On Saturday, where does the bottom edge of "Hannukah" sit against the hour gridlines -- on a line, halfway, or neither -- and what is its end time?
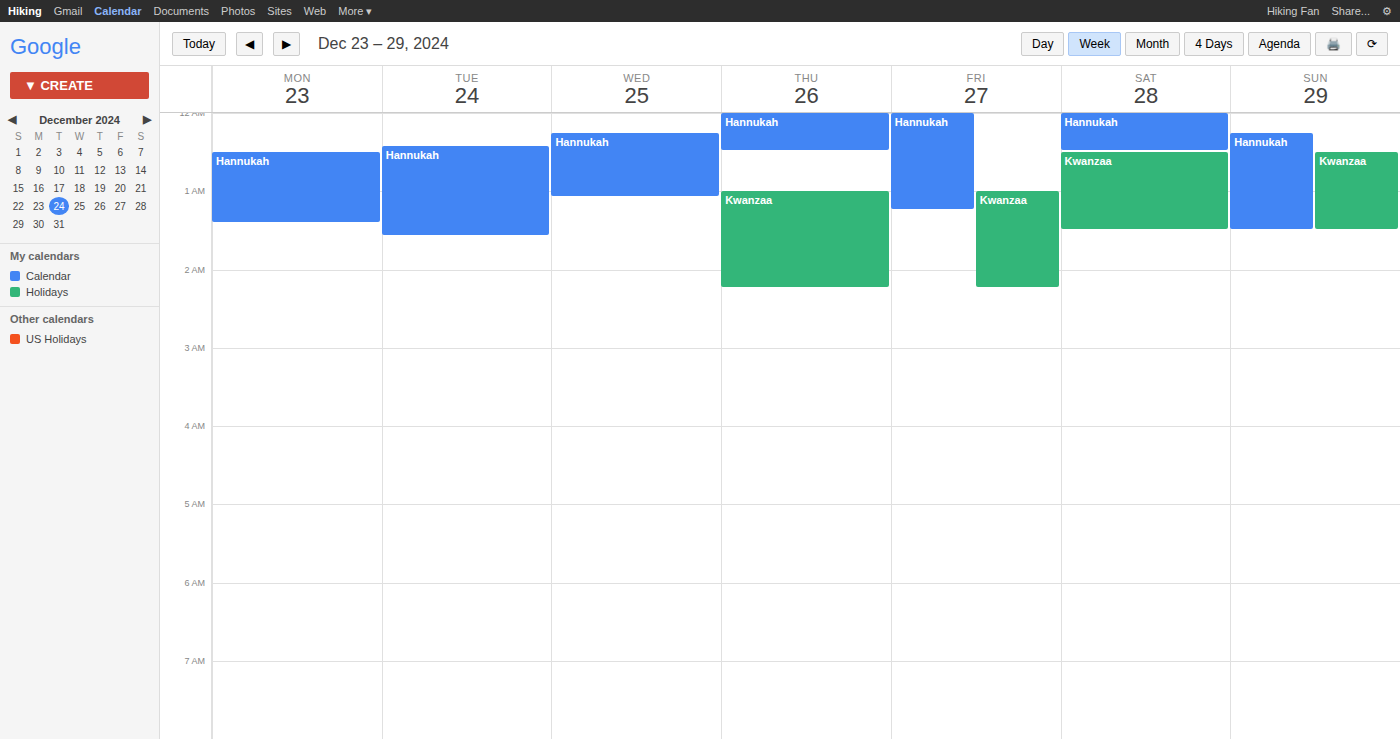
00:30 -- halfway between the 00:00 and 01:00 lines.